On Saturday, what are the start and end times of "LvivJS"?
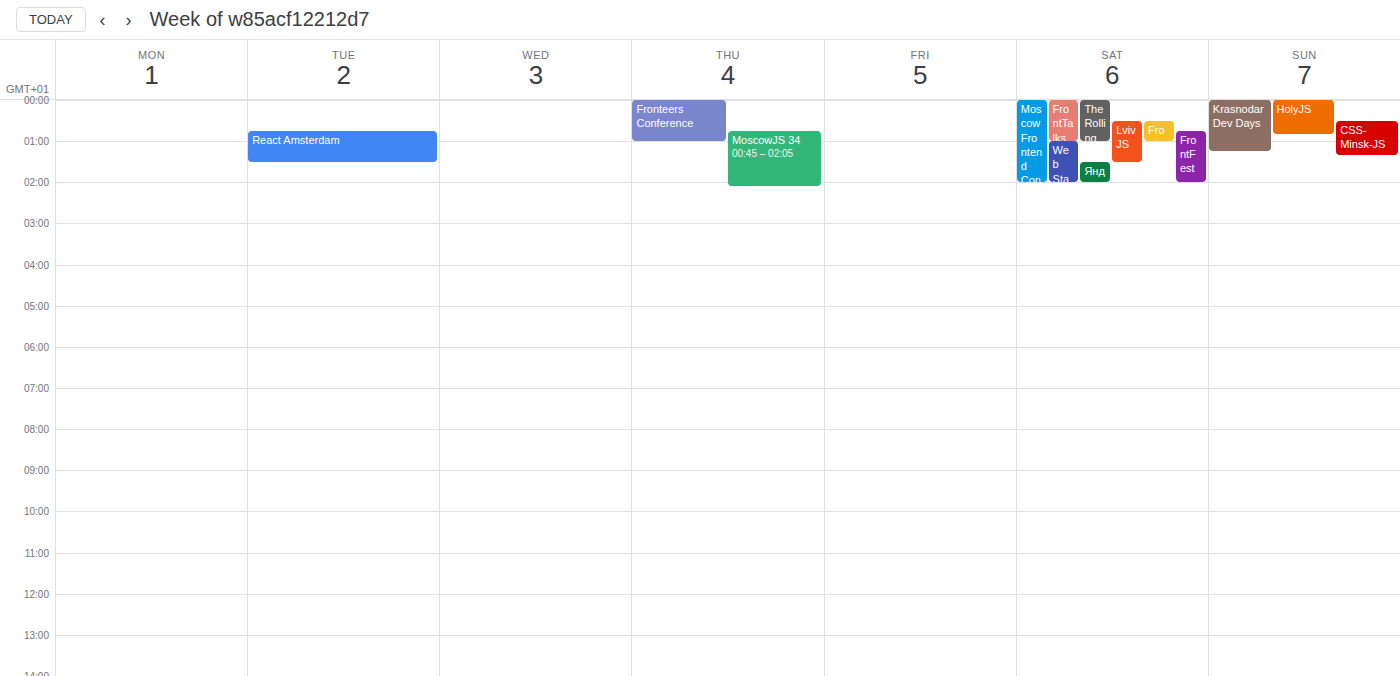
12:30 AM to 1:30 AM